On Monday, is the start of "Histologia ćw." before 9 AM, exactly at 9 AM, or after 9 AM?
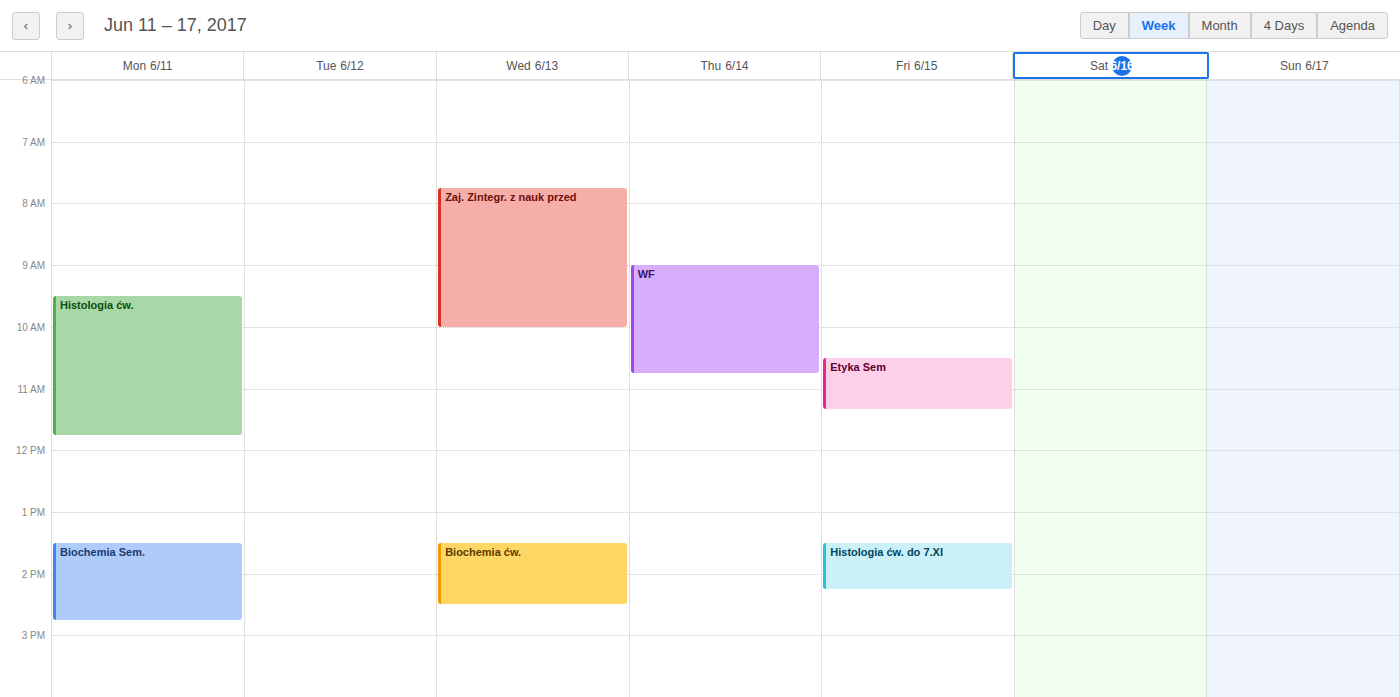
9:30 AM -- after 9 AM, 30 minutes below the 9 AM line.